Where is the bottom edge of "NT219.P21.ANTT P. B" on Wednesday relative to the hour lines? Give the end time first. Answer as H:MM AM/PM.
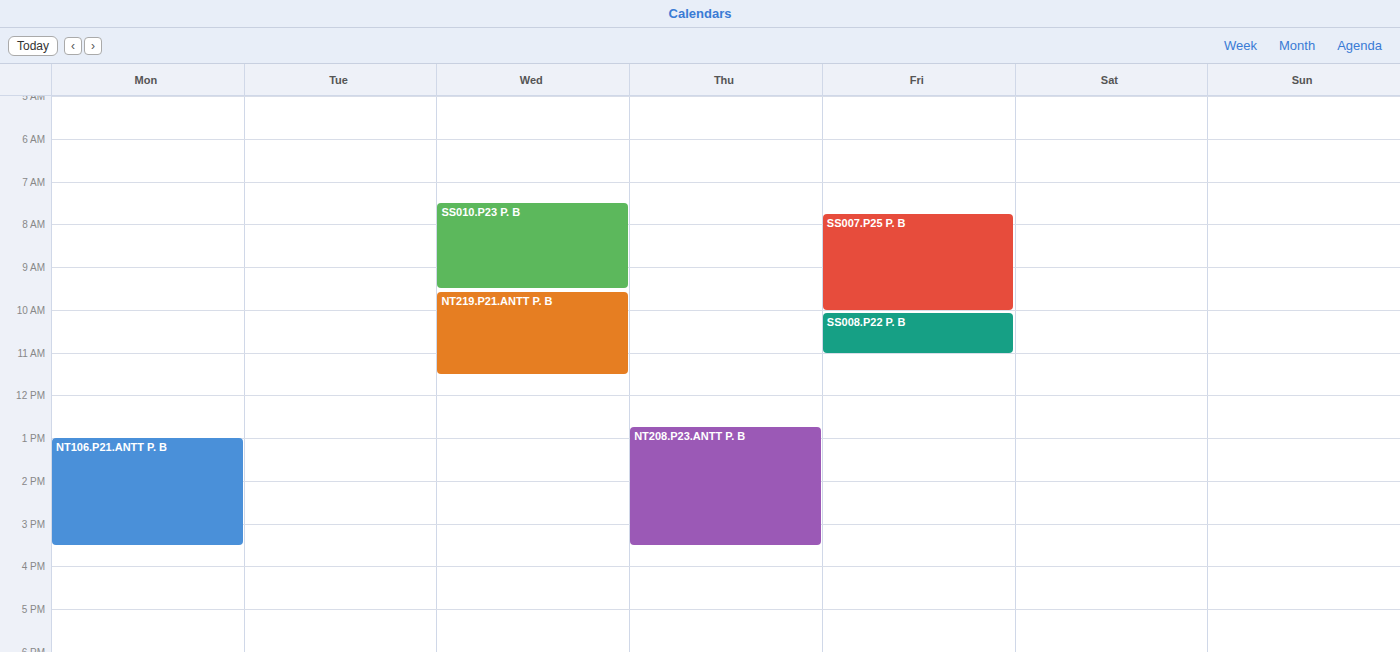
11:30 AM -- halfway between the 11 AM and 12 PM lines.